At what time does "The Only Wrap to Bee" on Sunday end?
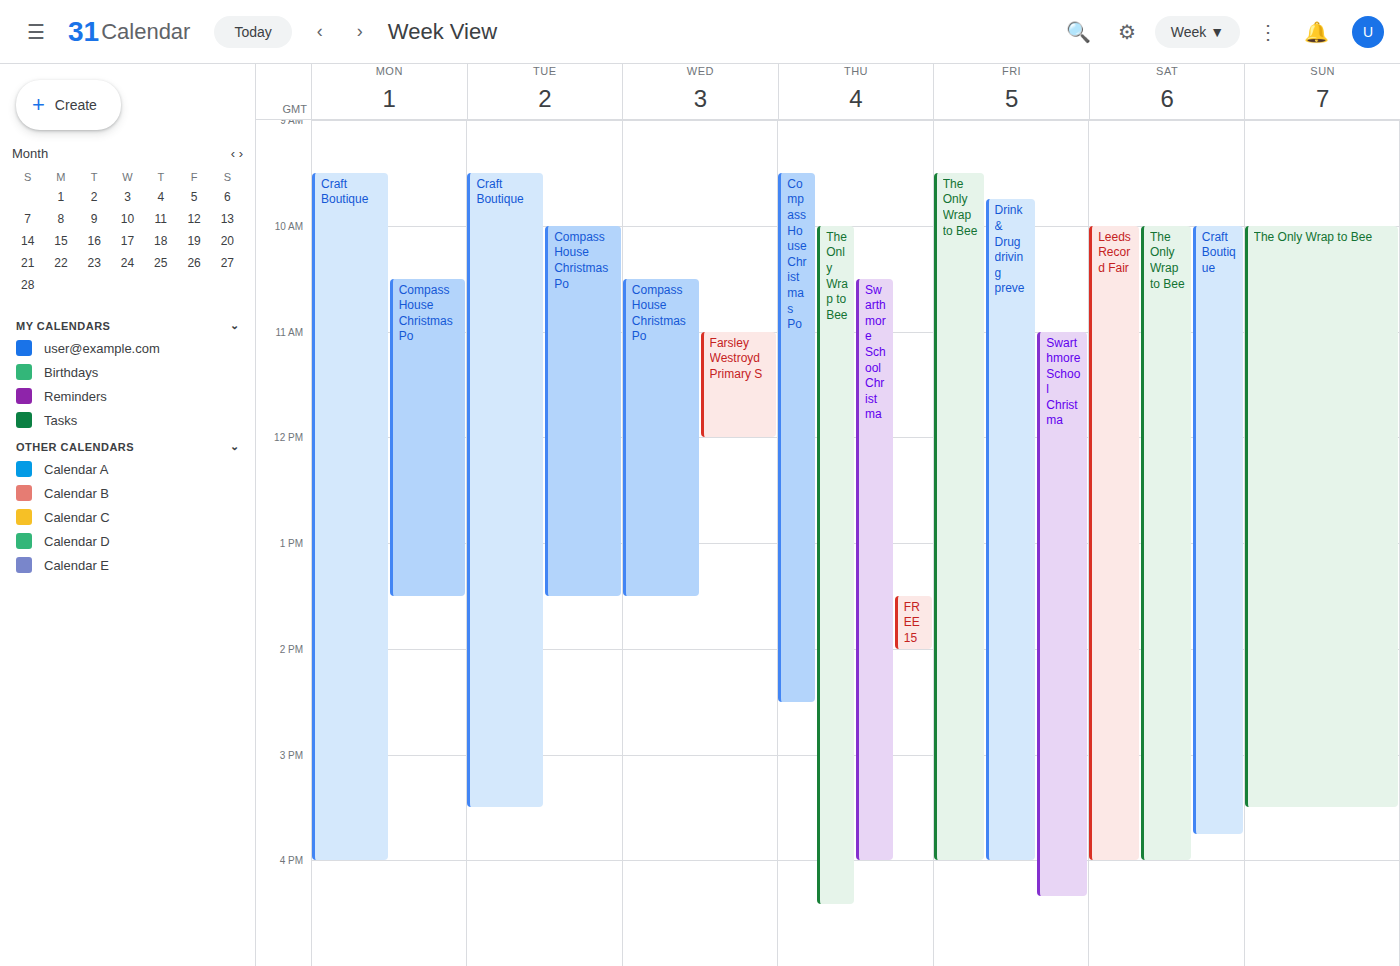
15:30